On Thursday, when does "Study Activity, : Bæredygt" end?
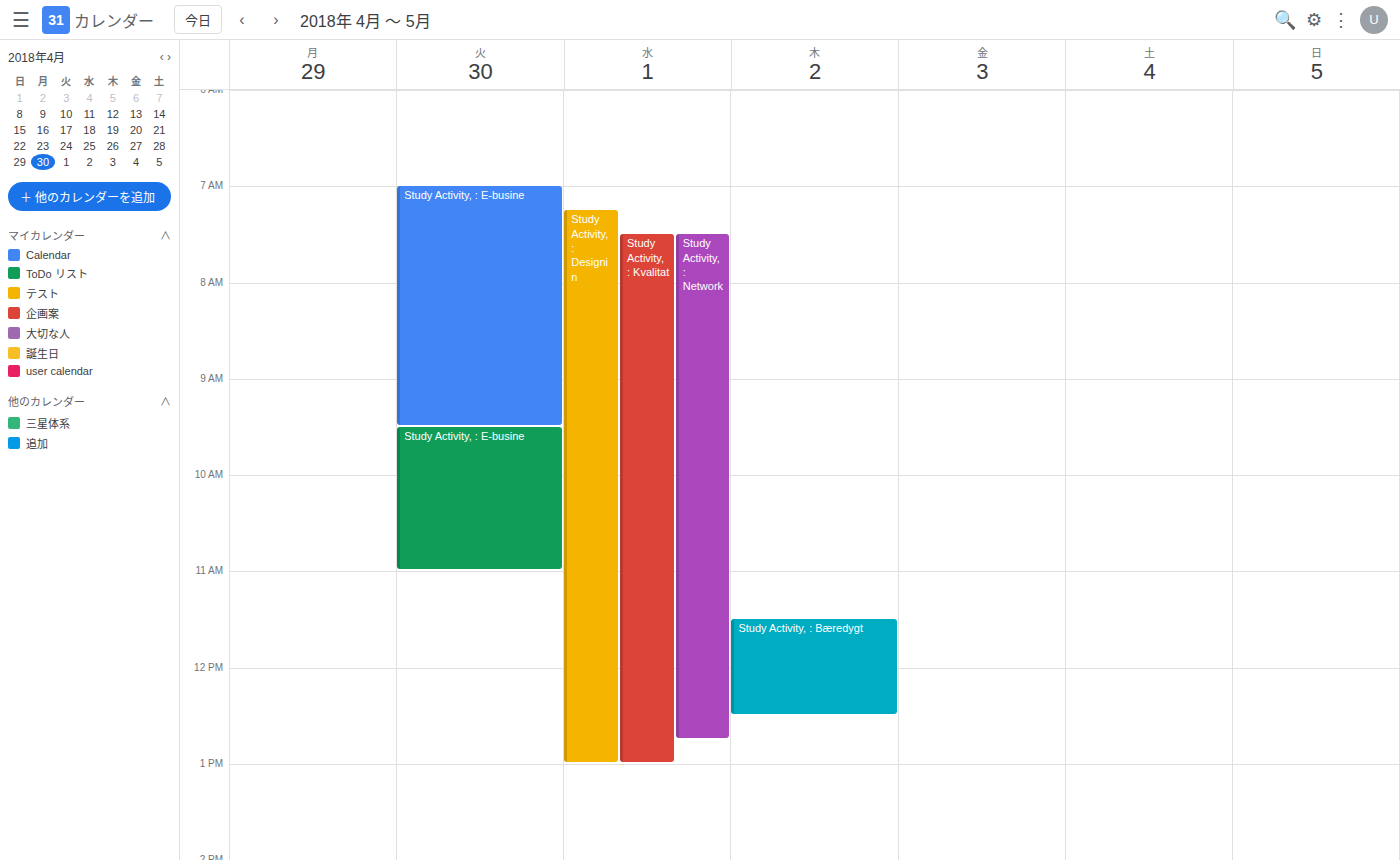
12:30 PM